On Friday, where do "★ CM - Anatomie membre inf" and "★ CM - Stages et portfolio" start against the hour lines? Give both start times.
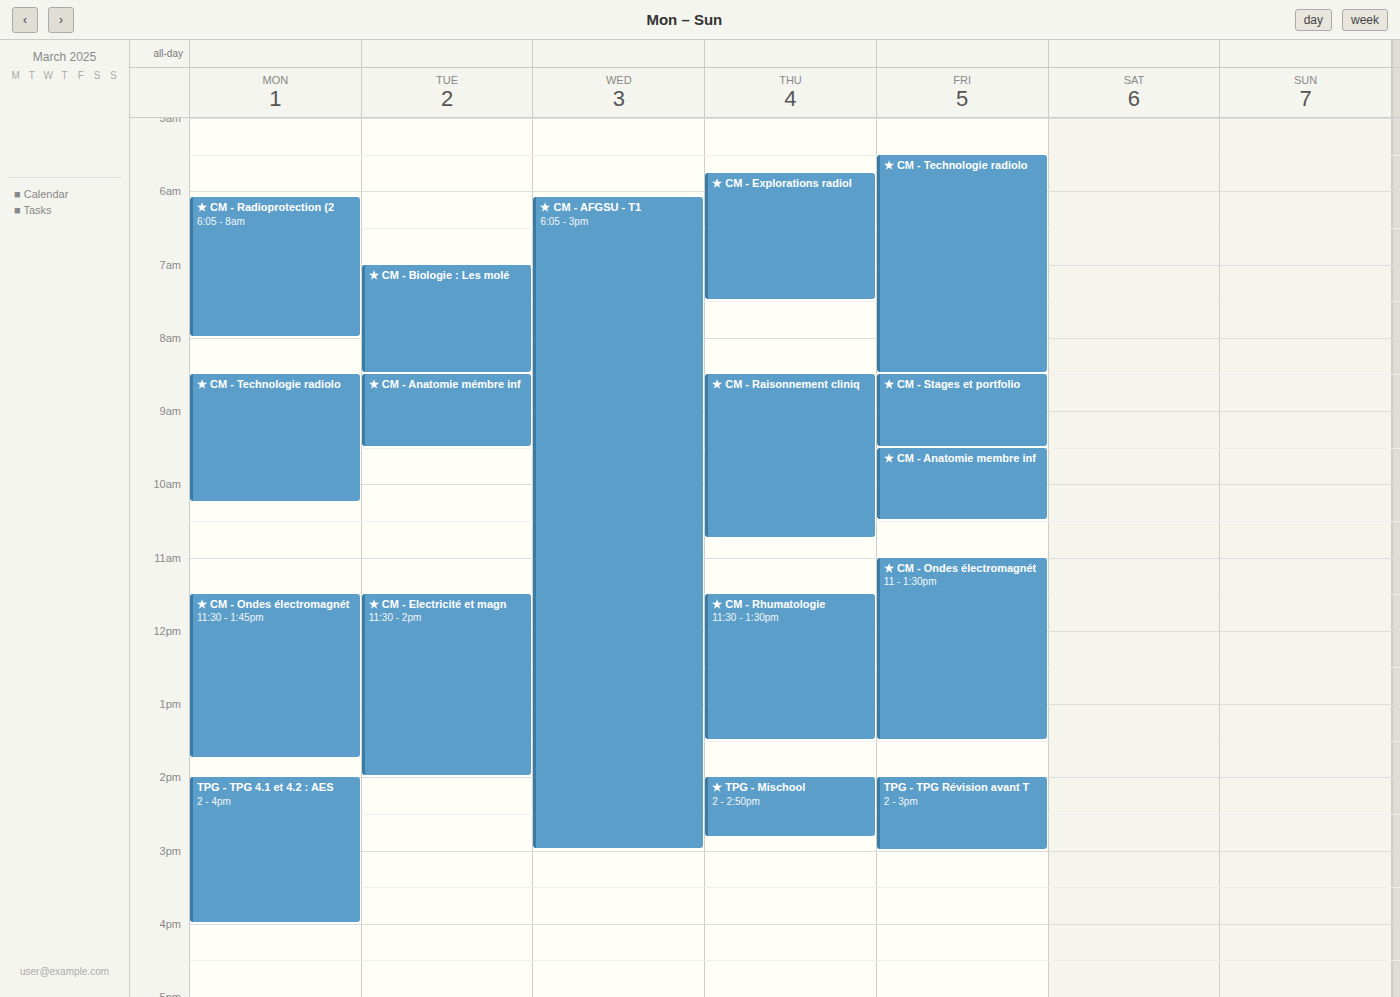
"★ CM - Anatomie membre inf": 9:30 AM, halfway between the 9 AM and 10 AM lines. "★ CM - Stages et portfolio": 8:30 AM, halfway between the 8 AM and 9 AM lines.